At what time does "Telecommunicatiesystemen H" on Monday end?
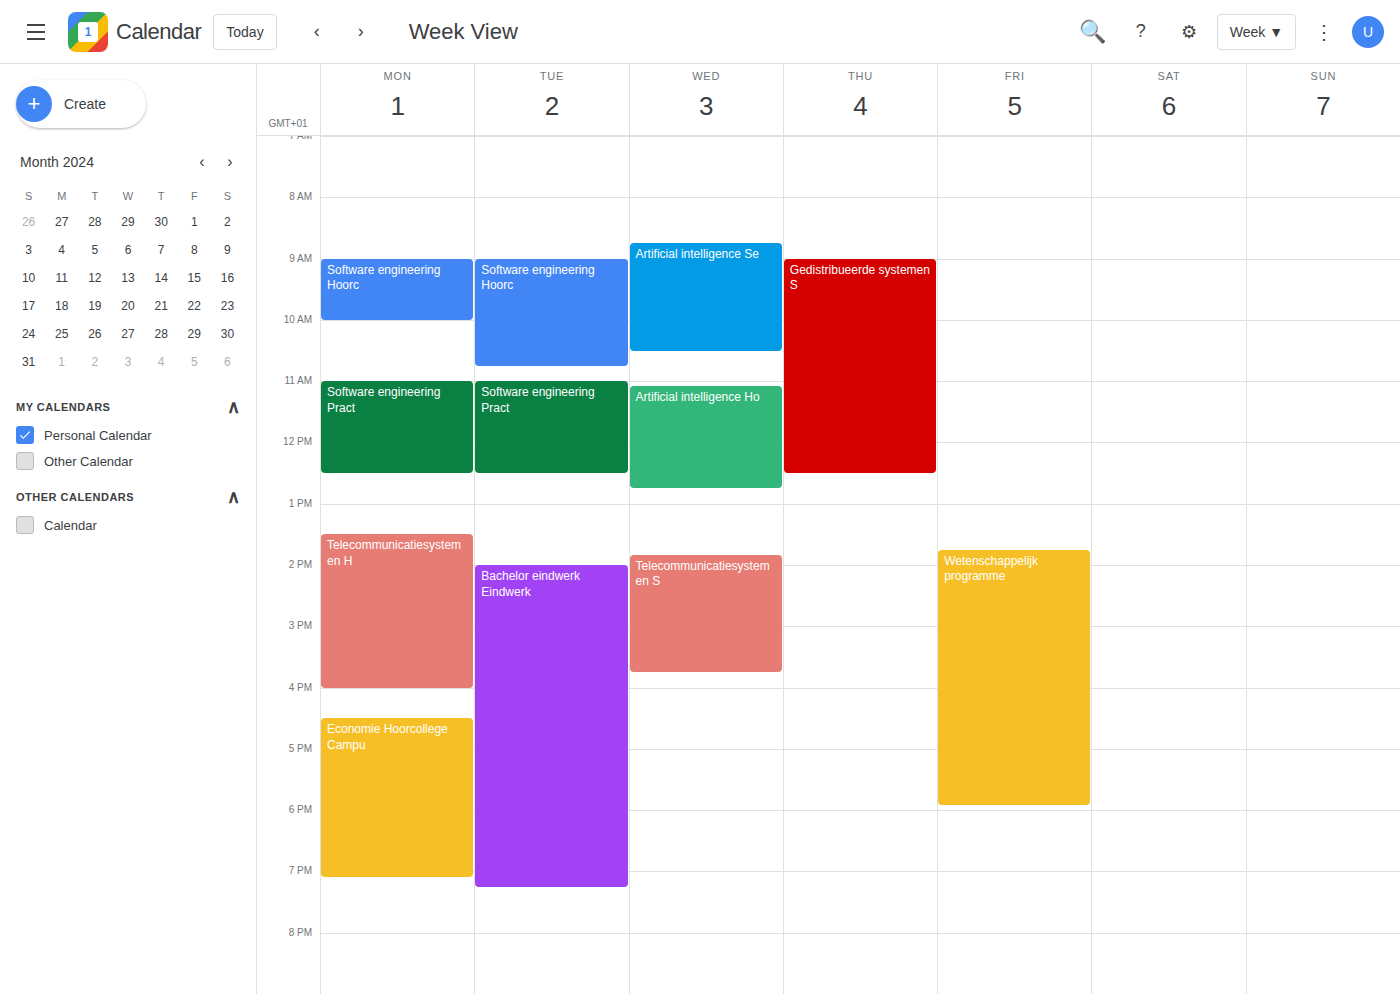
4:00 PM